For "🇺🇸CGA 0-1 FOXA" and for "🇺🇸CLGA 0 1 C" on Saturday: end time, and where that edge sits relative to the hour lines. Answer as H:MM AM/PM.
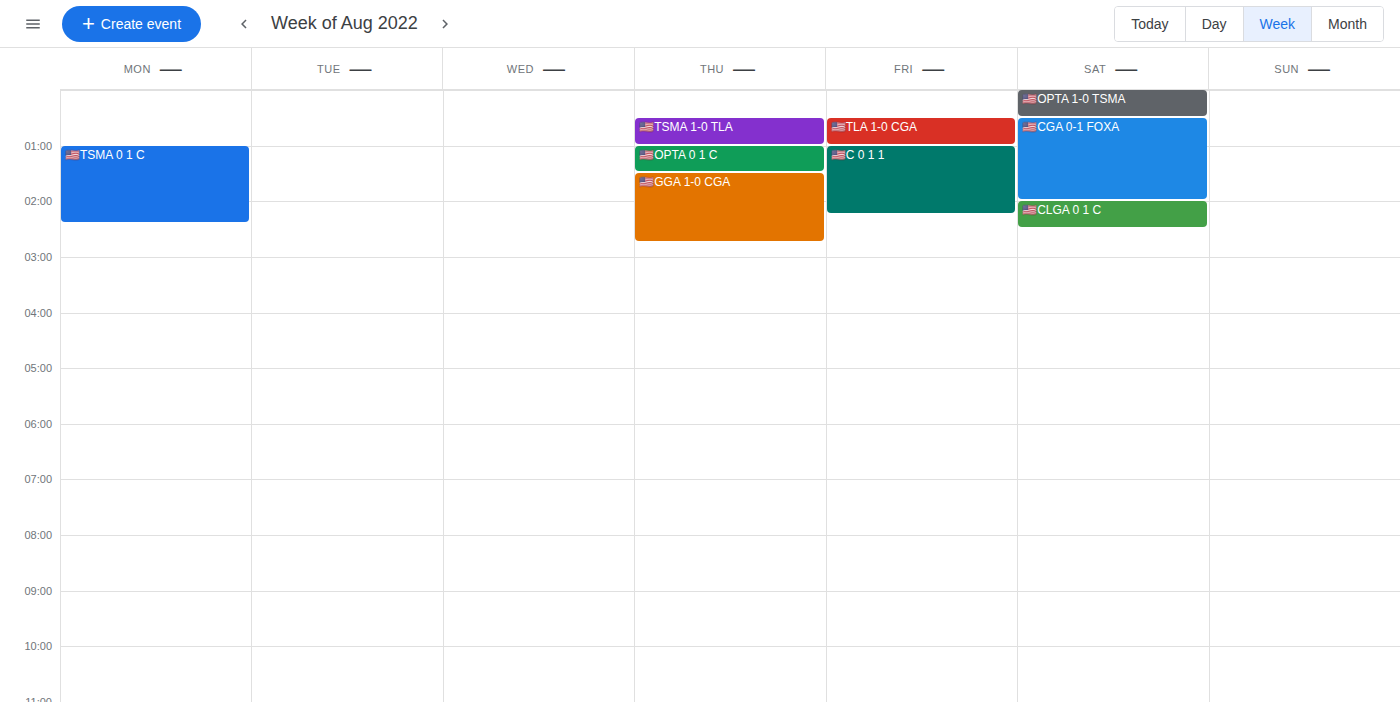
"🇺🇸CGA 0-1 FOXA": 2:00 AM, exactly on the 2 AM line. "🇺🇸CLGA 0 1 C": 2:30 AM, halfway between the 2 AM and 3 AM lines.